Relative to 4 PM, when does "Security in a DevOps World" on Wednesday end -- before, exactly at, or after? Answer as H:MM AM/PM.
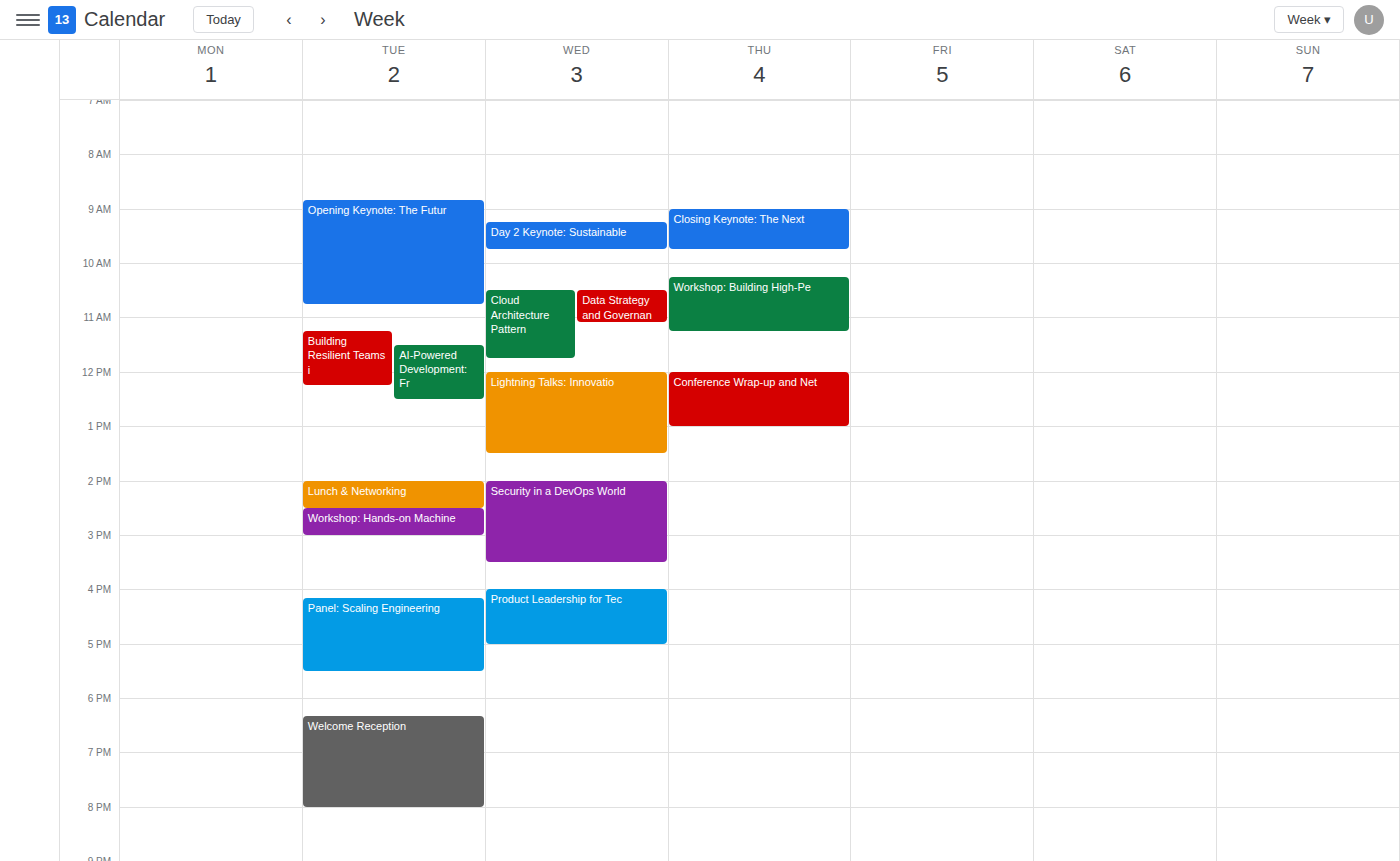
3:30 PM -- before 4 PM, 30 minutes above the 4 PM line.